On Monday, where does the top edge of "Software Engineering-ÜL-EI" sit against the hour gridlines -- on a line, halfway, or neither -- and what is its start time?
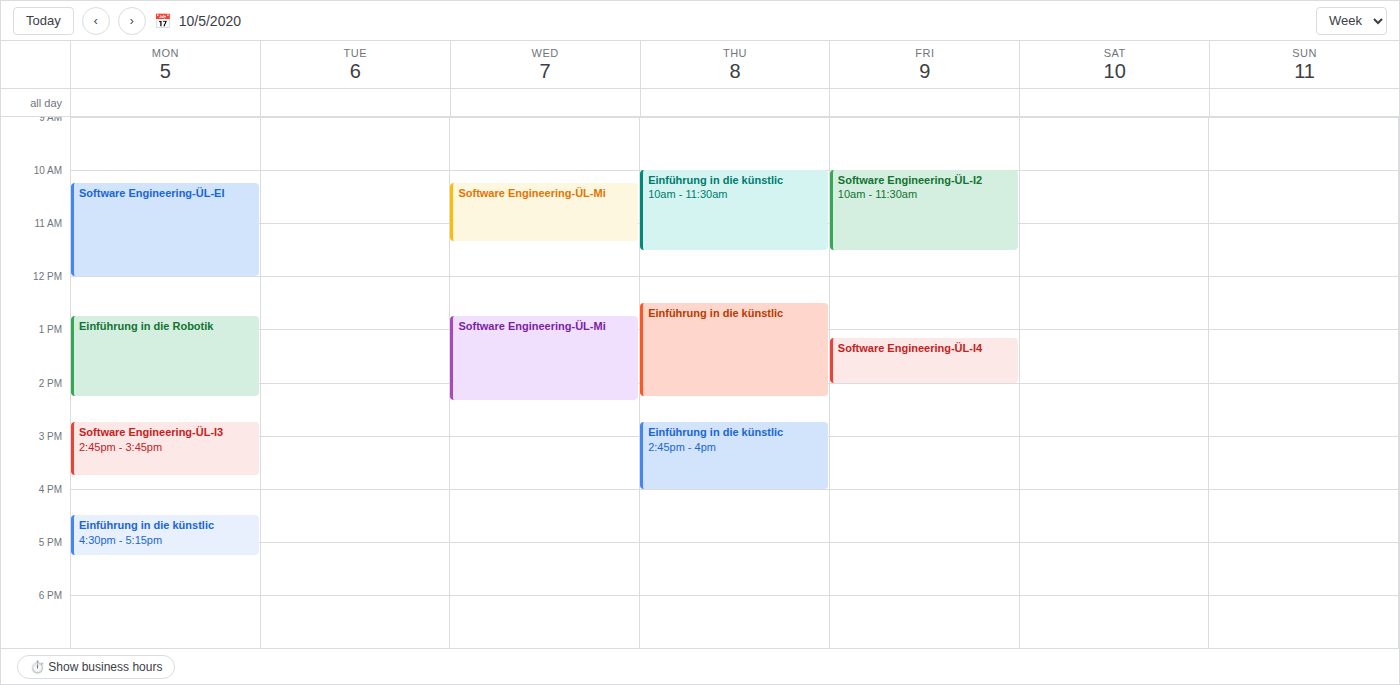
10:15 AM -- neither: a quarter of the way from the 10 AM line to the 11 AM line.